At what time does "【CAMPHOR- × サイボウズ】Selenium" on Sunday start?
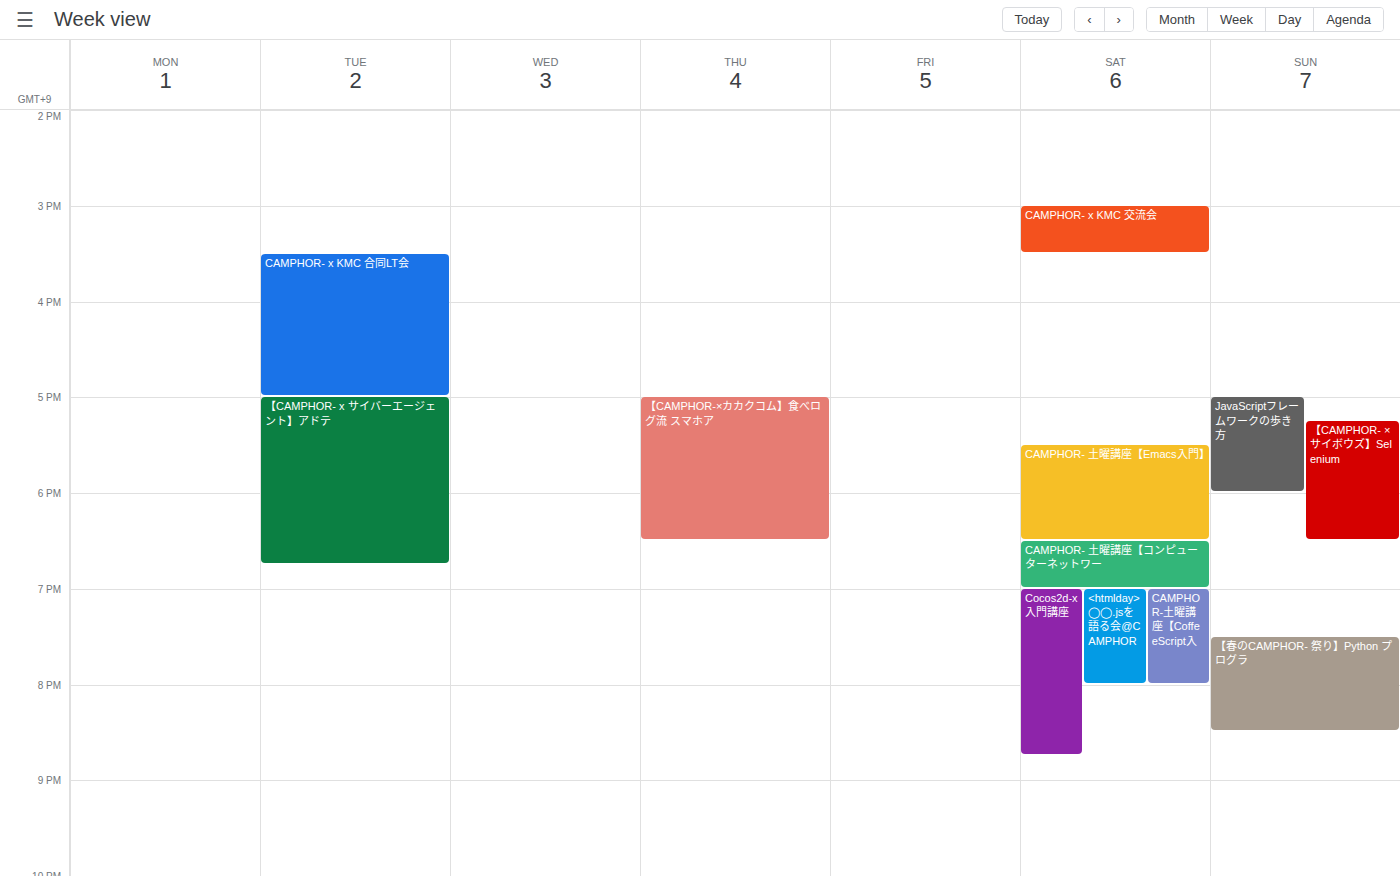
5:15 PM